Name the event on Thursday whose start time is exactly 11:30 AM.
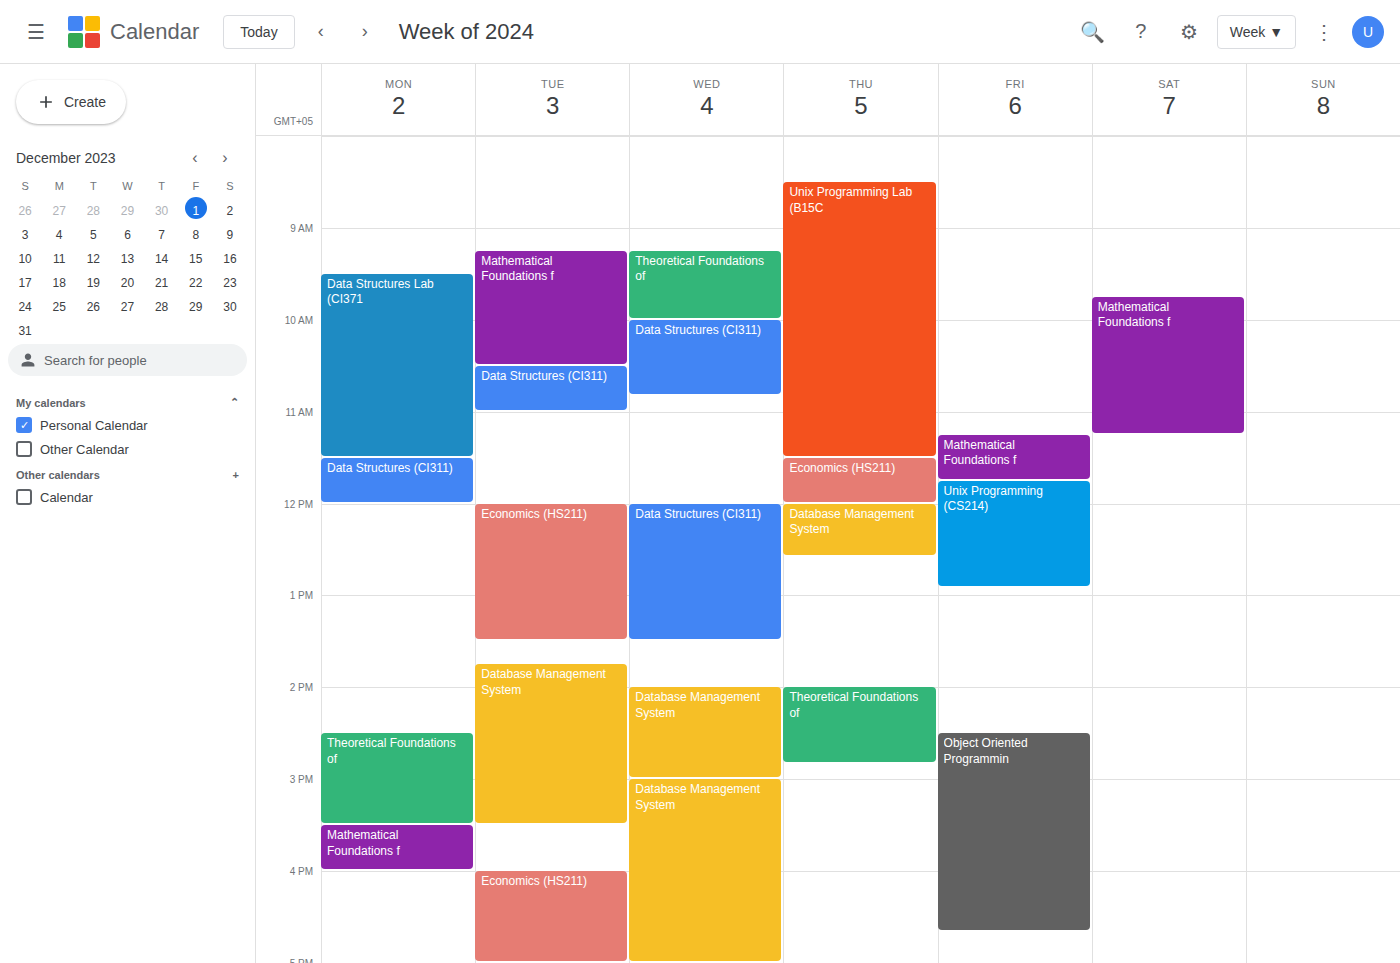
"Economics (HS211)"